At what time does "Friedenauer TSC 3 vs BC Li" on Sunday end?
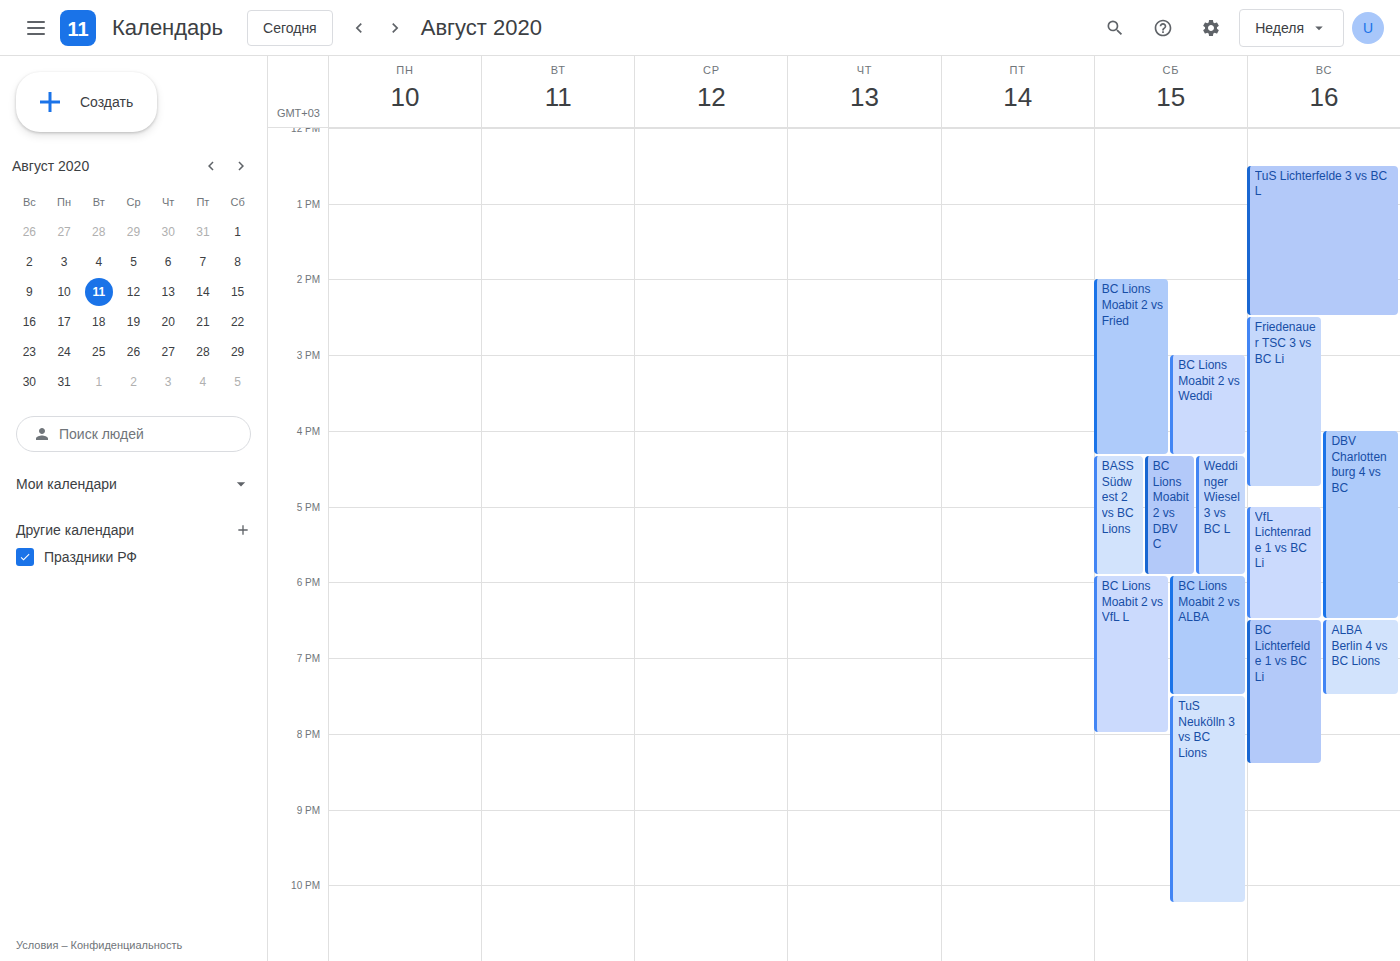
4:45 PM